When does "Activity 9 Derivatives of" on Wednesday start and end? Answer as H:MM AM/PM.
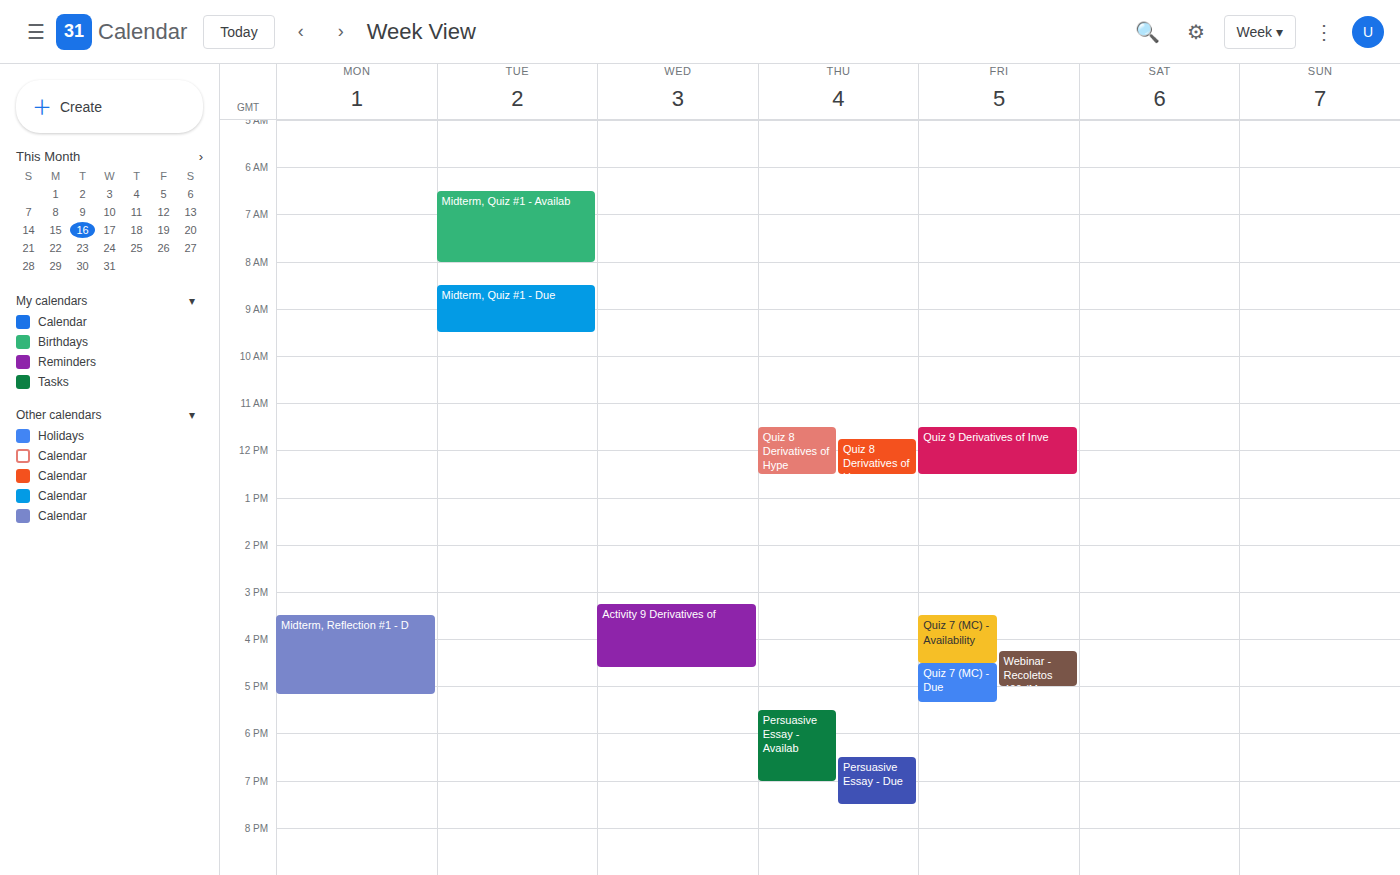
3:15 PM to 4:35 PM